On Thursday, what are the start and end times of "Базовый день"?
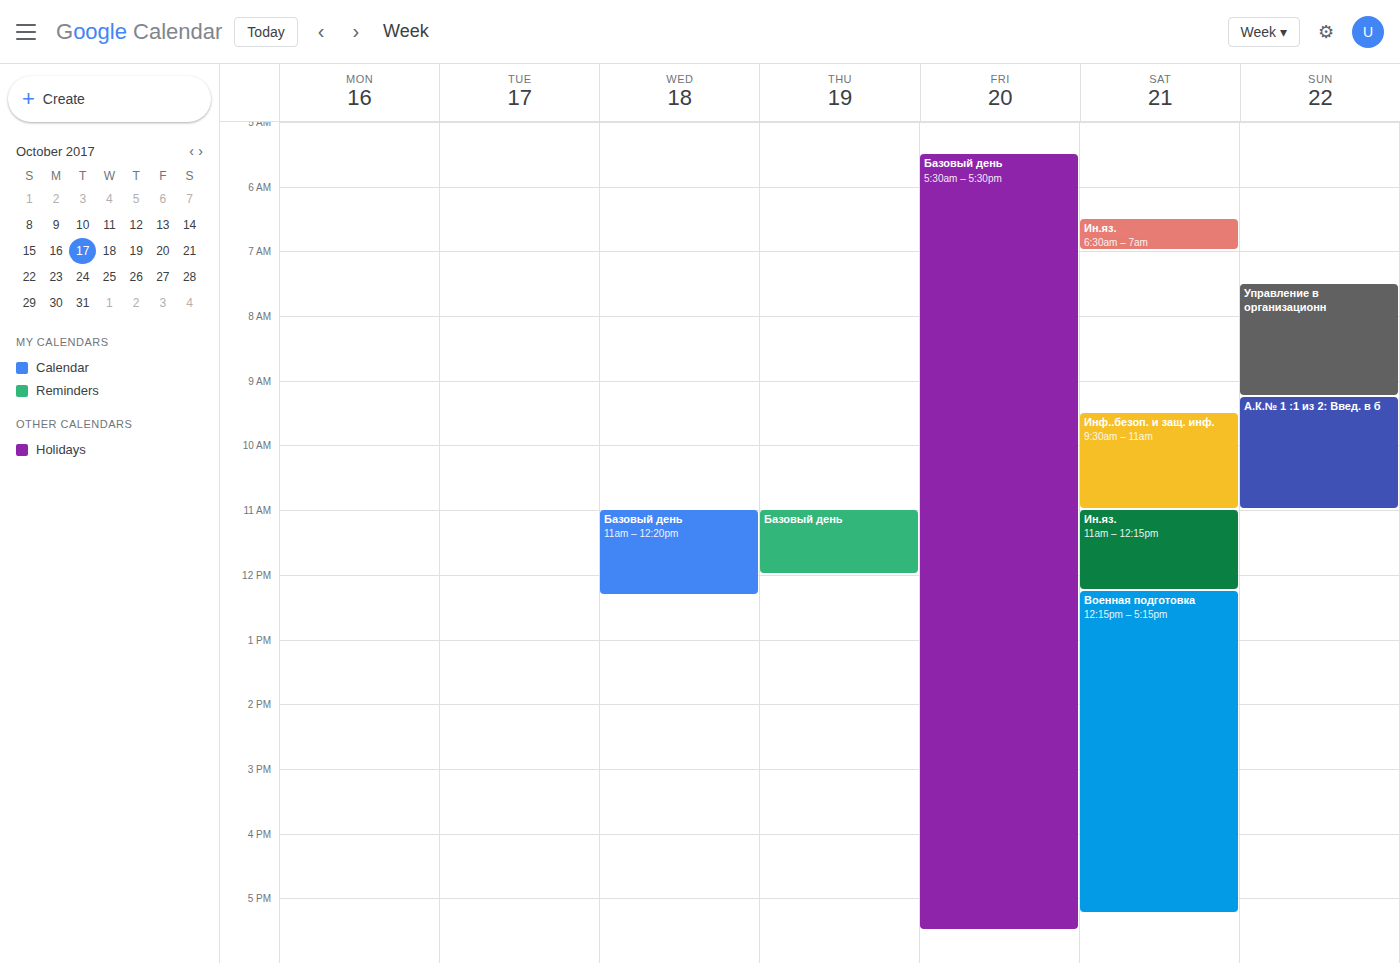
11:00 to 12:00